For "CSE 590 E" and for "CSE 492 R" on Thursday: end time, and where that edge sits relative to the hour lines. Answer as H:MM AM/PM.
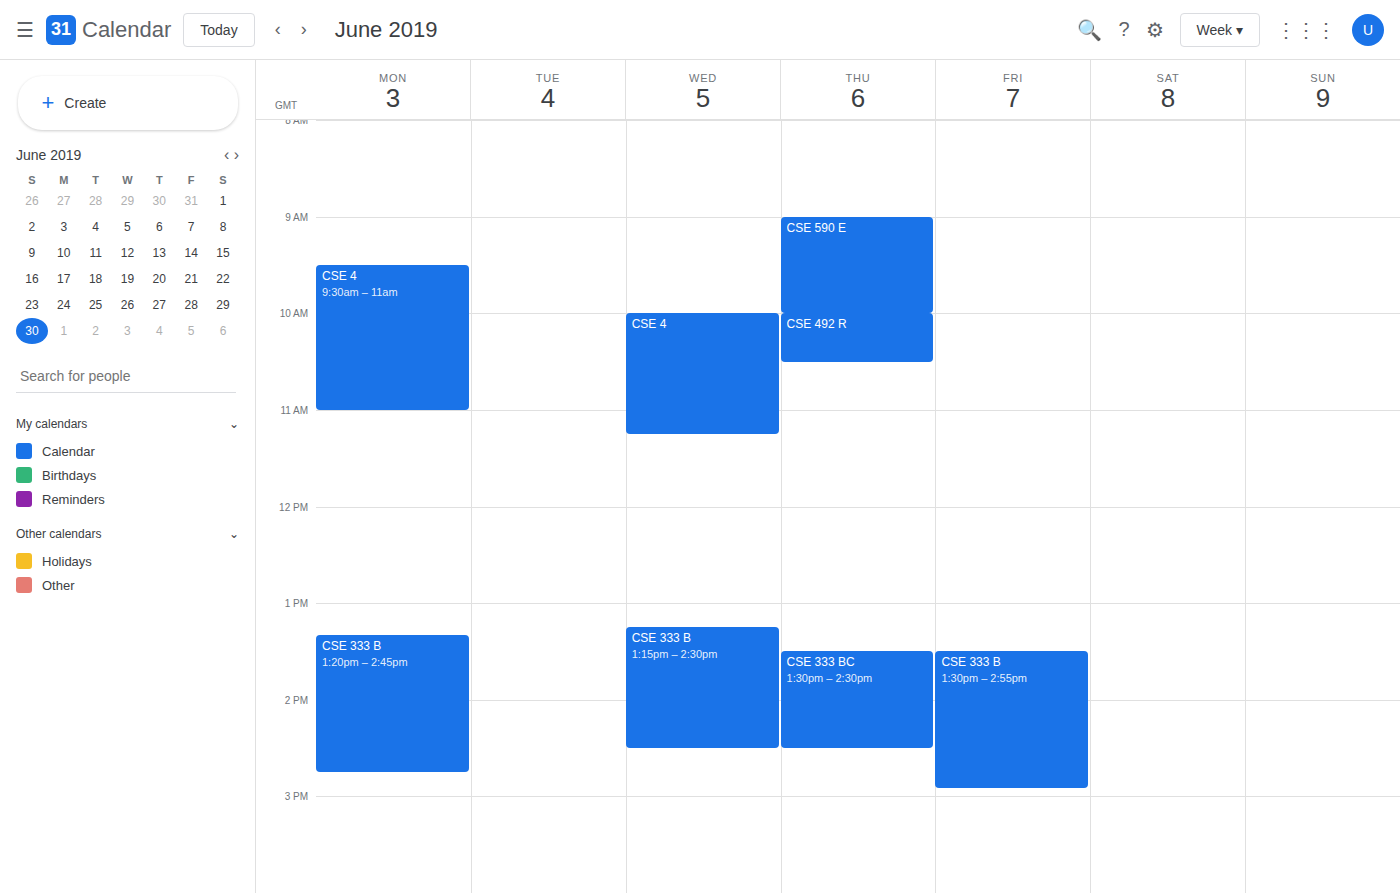
"CSE 590 E": 10:00 AM, exactly on the 10 AM line. "CSE 492 R": 10:30 AM, halfway between the 10 AM and 11 AM lines.